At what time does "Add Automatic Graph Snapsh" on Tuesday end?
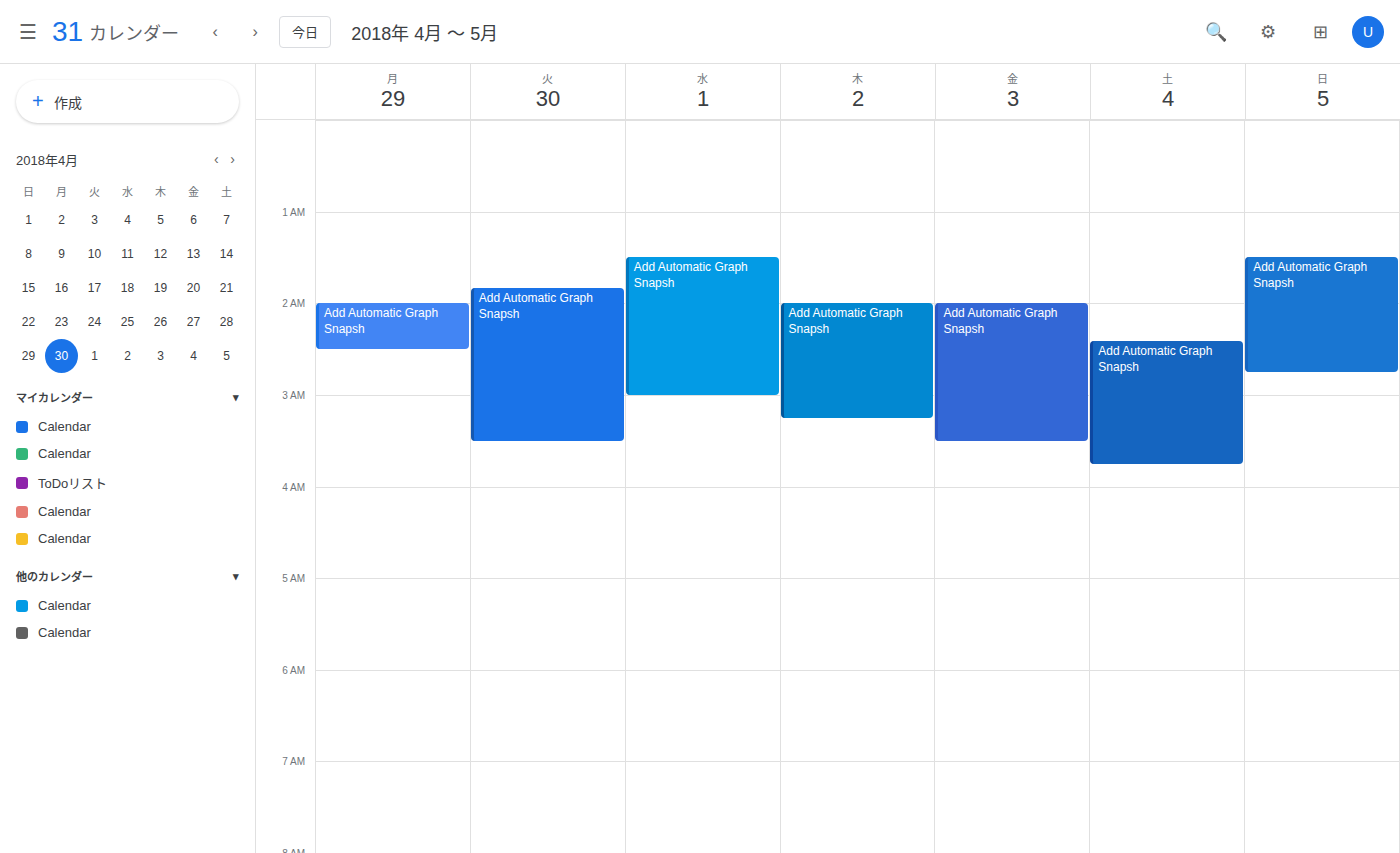
03:30